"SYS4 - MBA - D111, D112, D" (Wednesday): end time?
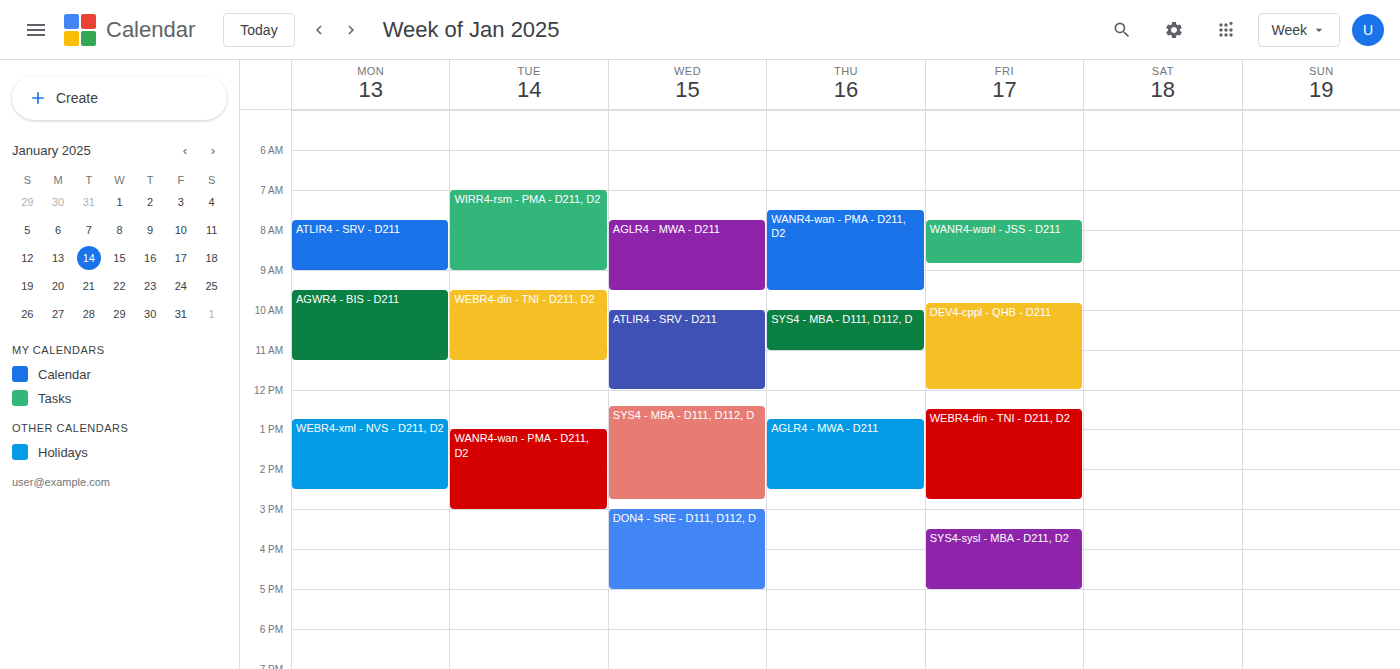
2:45 PM